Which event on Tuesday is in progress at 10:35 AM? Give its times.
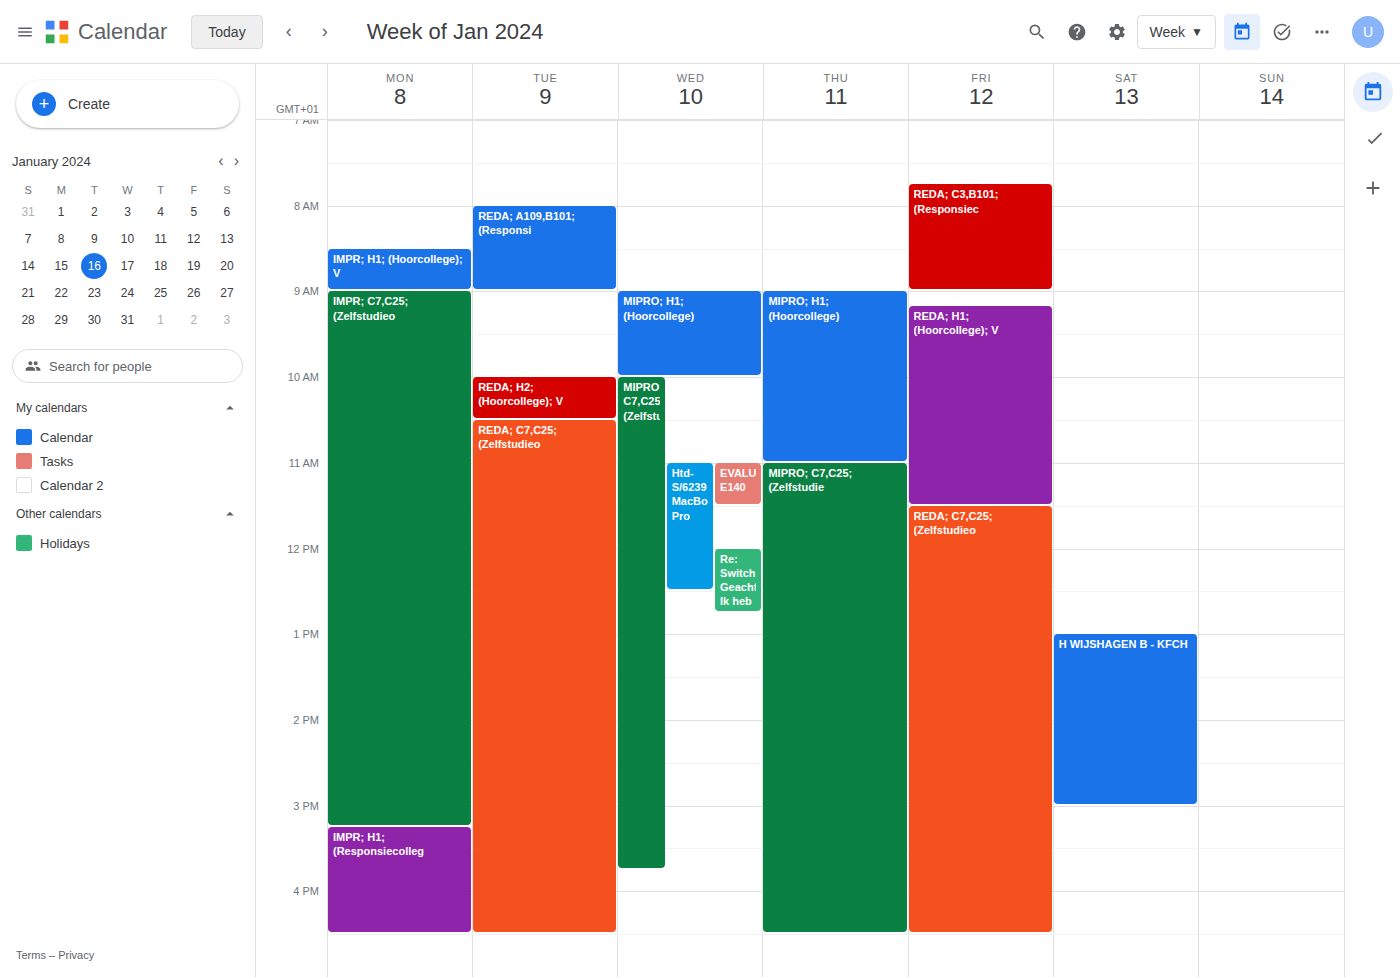
"REDA; C7,C25; (Zelfstudieo", 10:30 AM to 4:30 PM